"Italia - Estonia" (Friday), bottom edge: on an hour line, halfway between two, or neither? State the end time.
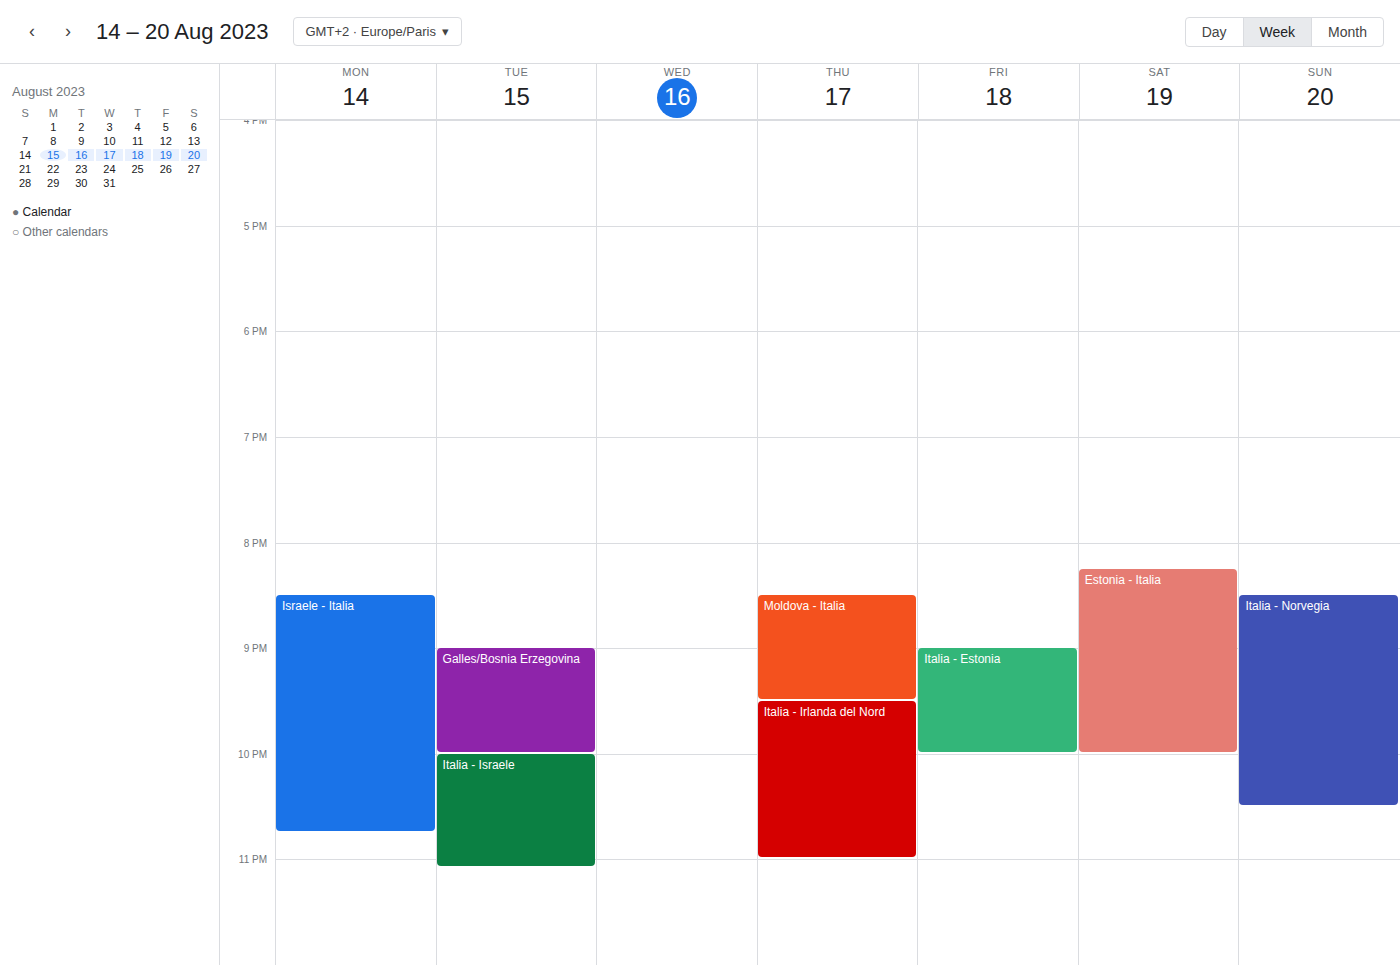
10:00 PM -- exactly on the 10 PM line.